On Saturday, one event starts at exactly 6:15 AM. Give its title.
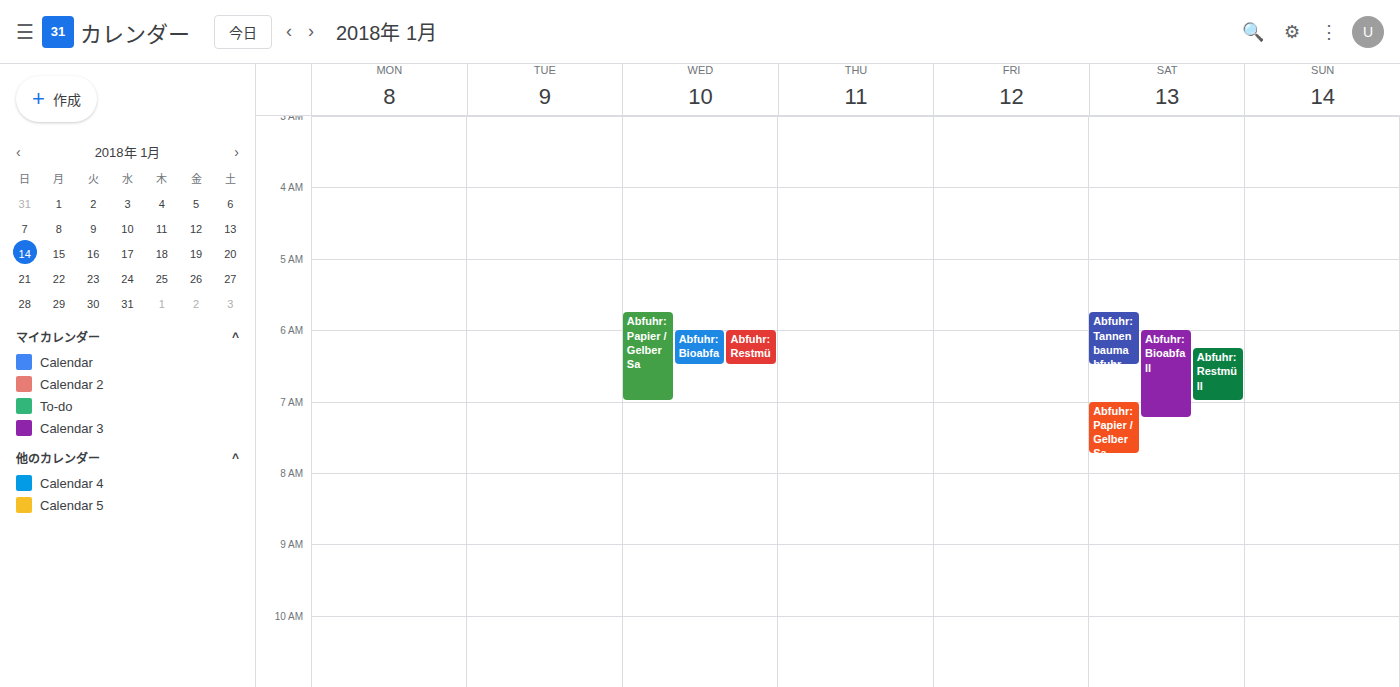
"Abfuhr: Restmüll"